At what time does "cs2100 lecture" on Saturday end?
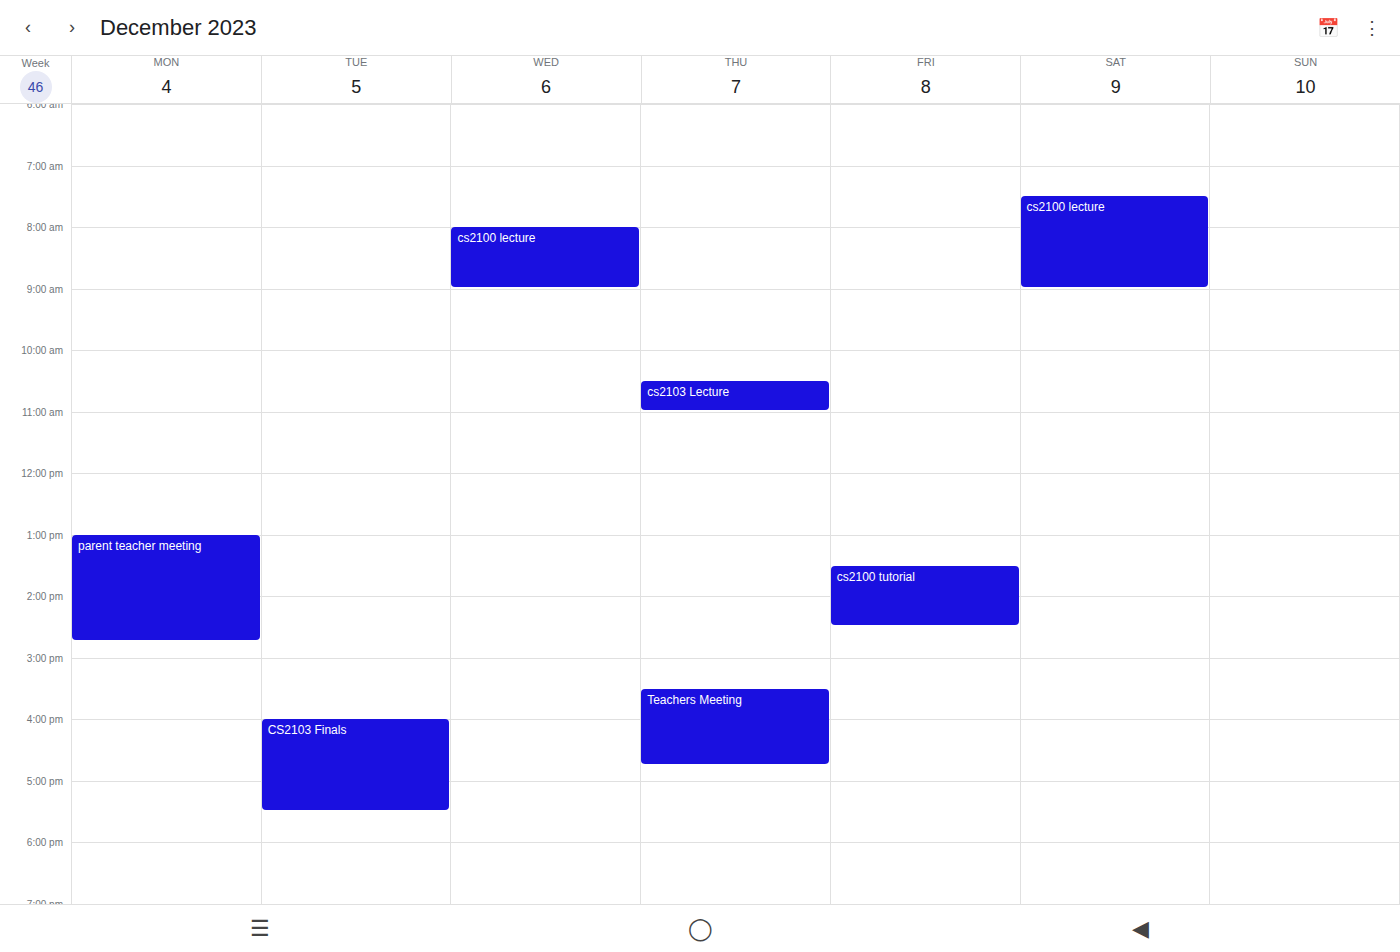
9:00 AM